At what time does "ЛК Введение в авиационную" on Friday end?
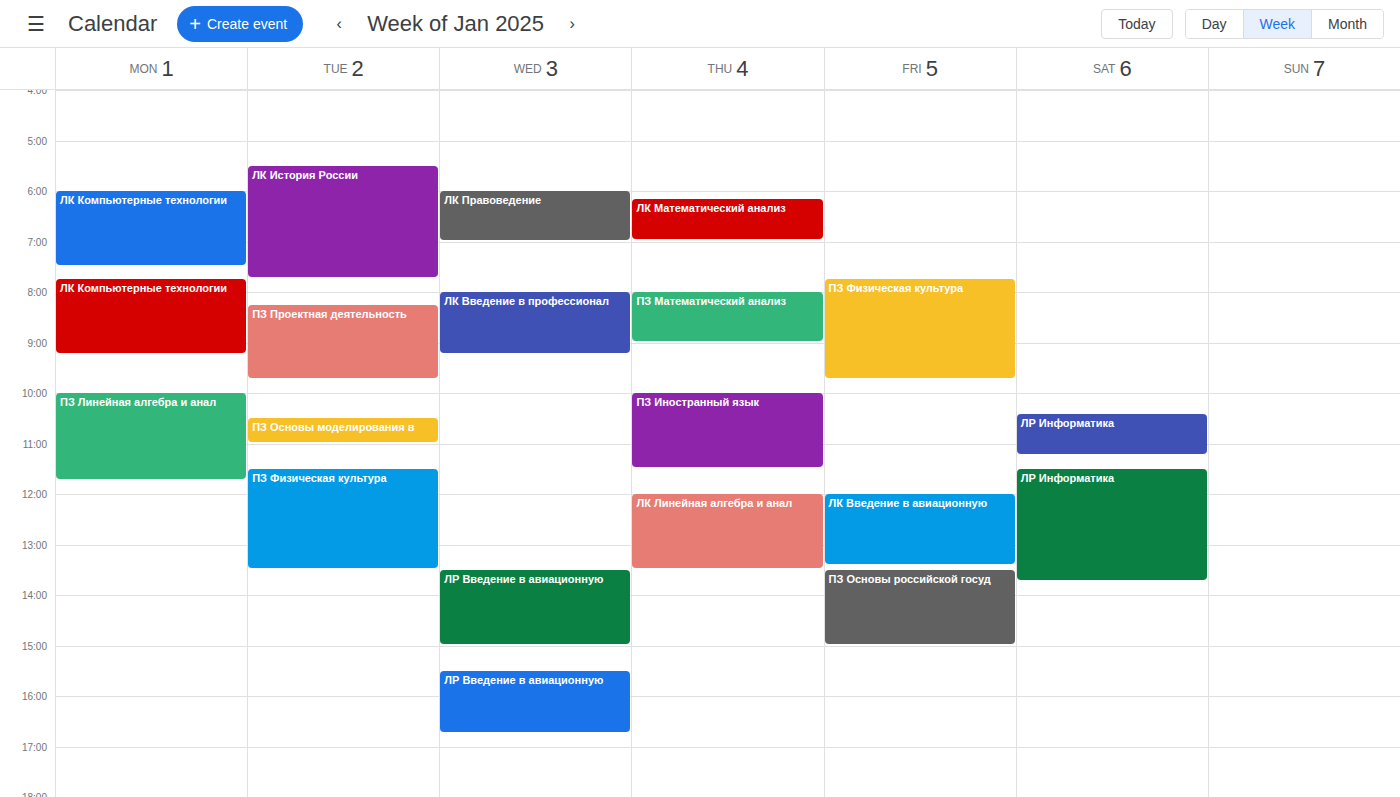
1:25 PM